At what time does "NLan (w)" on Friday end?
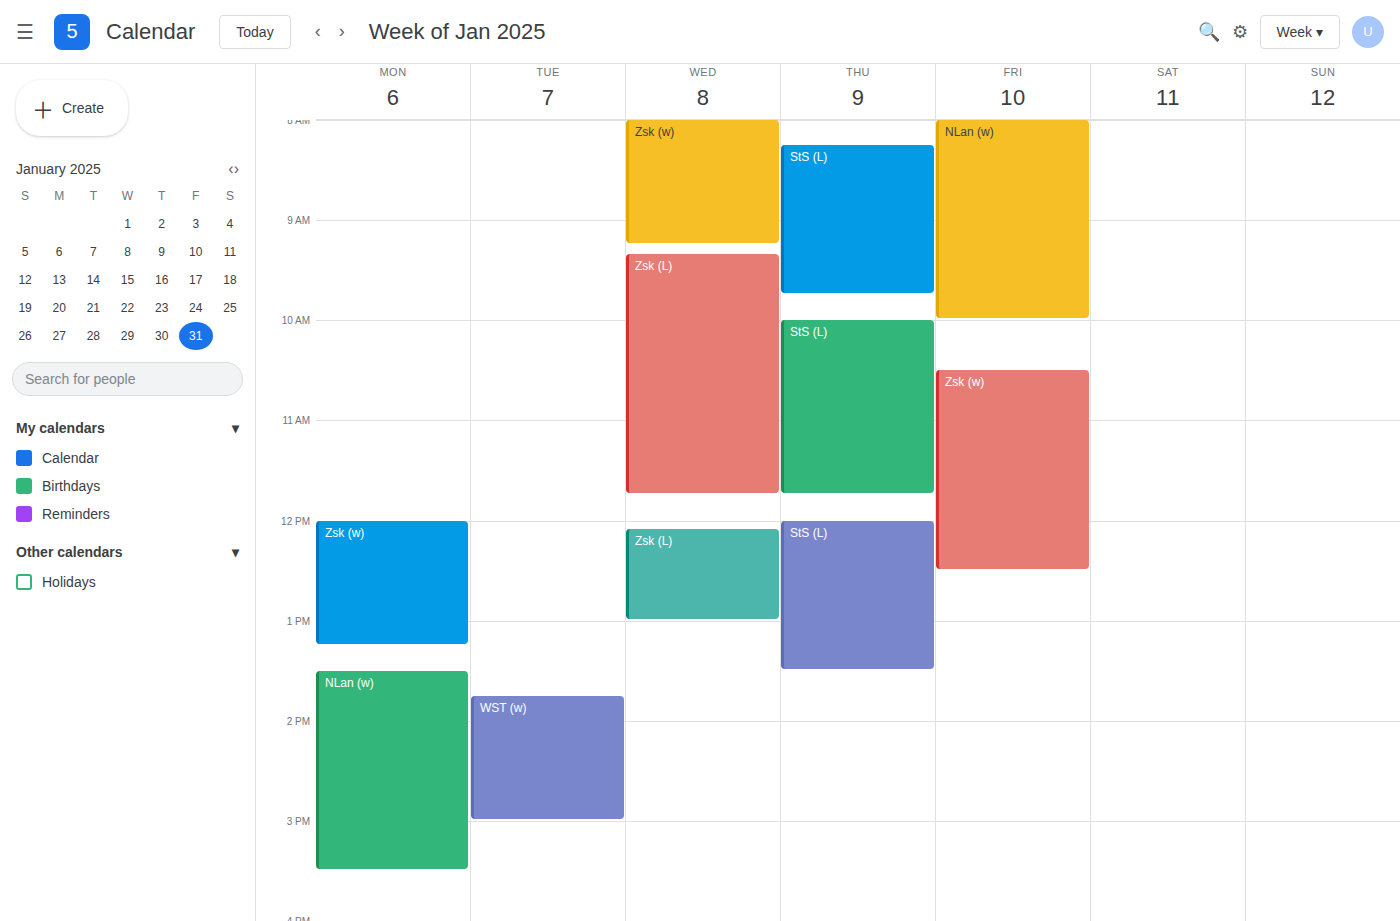
10:00 AM